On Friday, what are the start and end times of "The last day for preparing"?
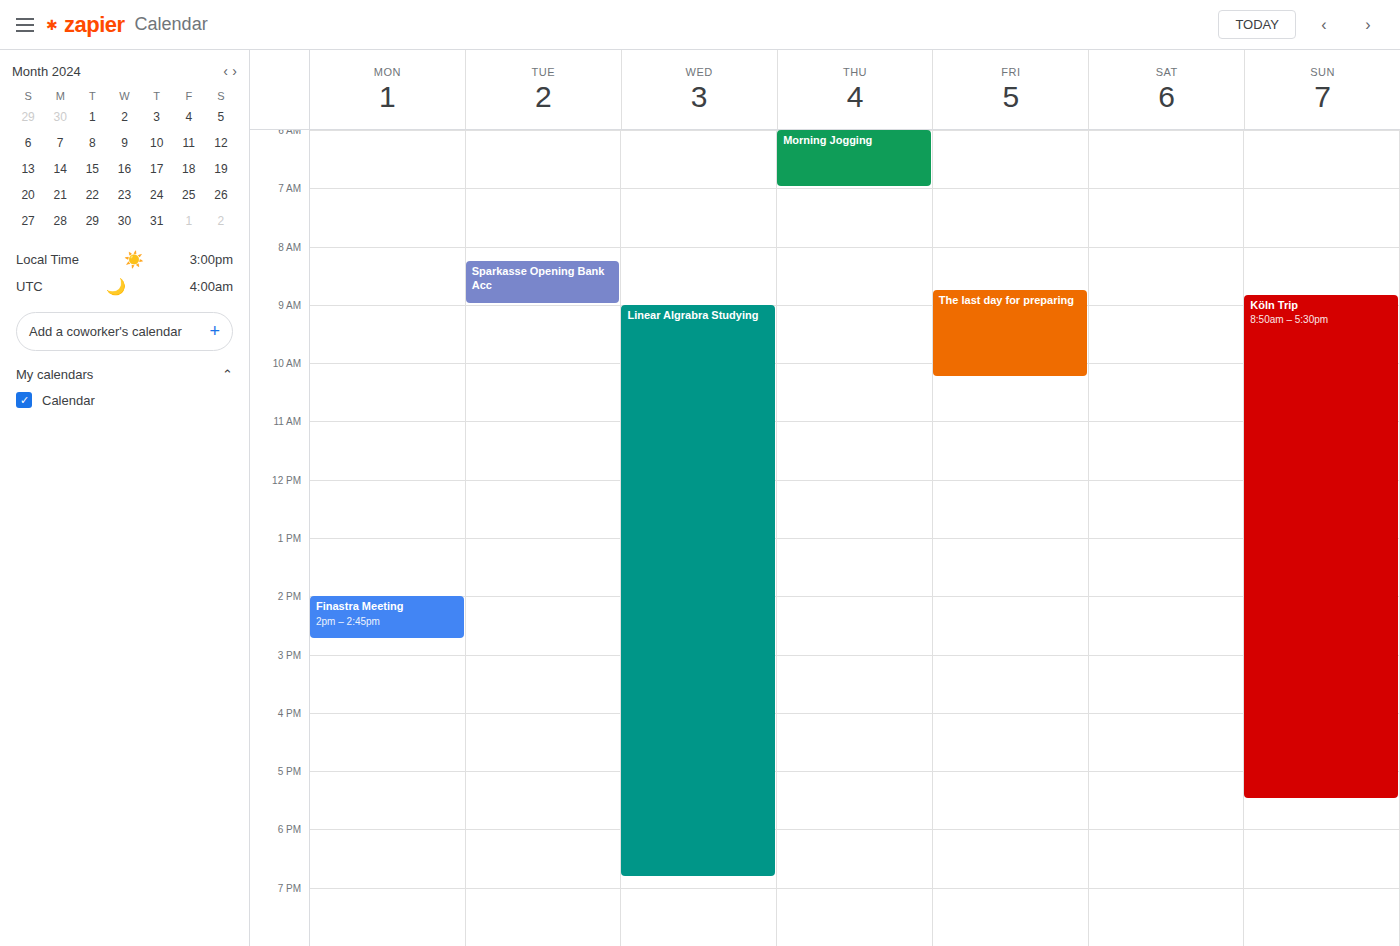
8:45 AM to 10:15 AM